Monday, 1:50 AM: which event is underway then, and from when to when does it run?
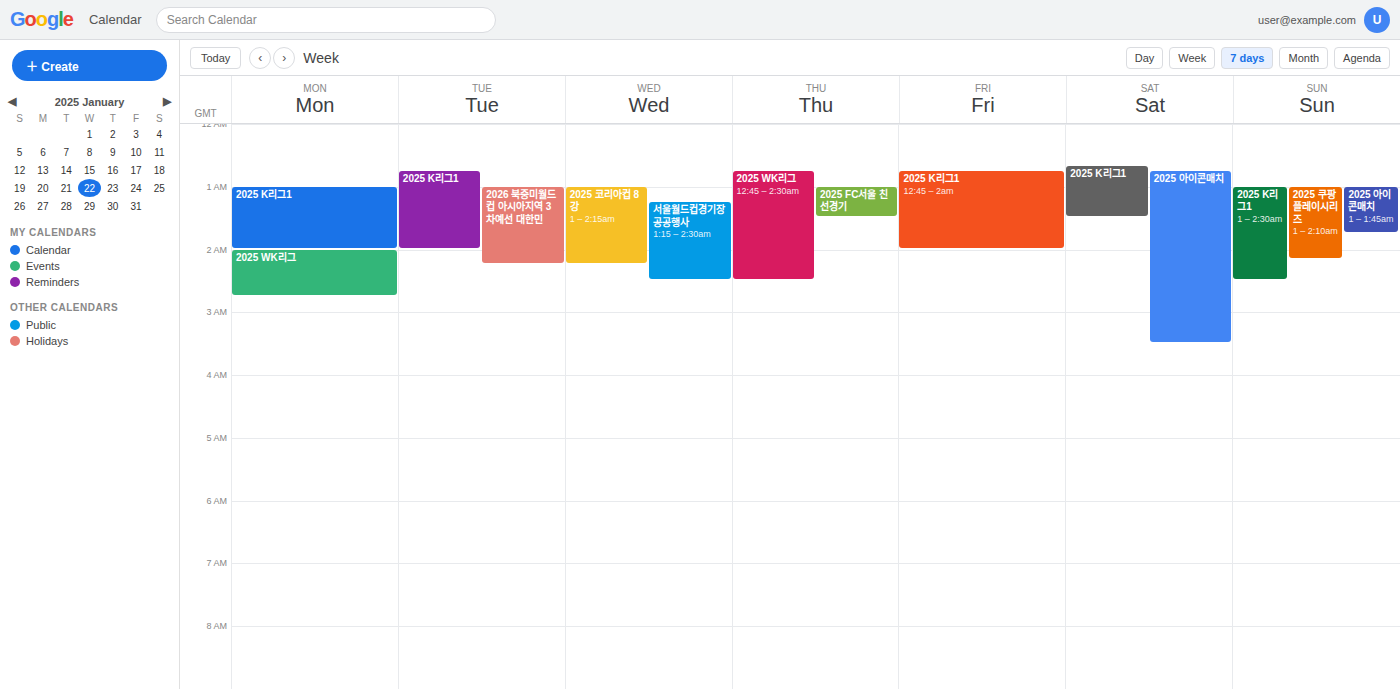
"2025 K리그1", 1:00 AM to 2:00 AM